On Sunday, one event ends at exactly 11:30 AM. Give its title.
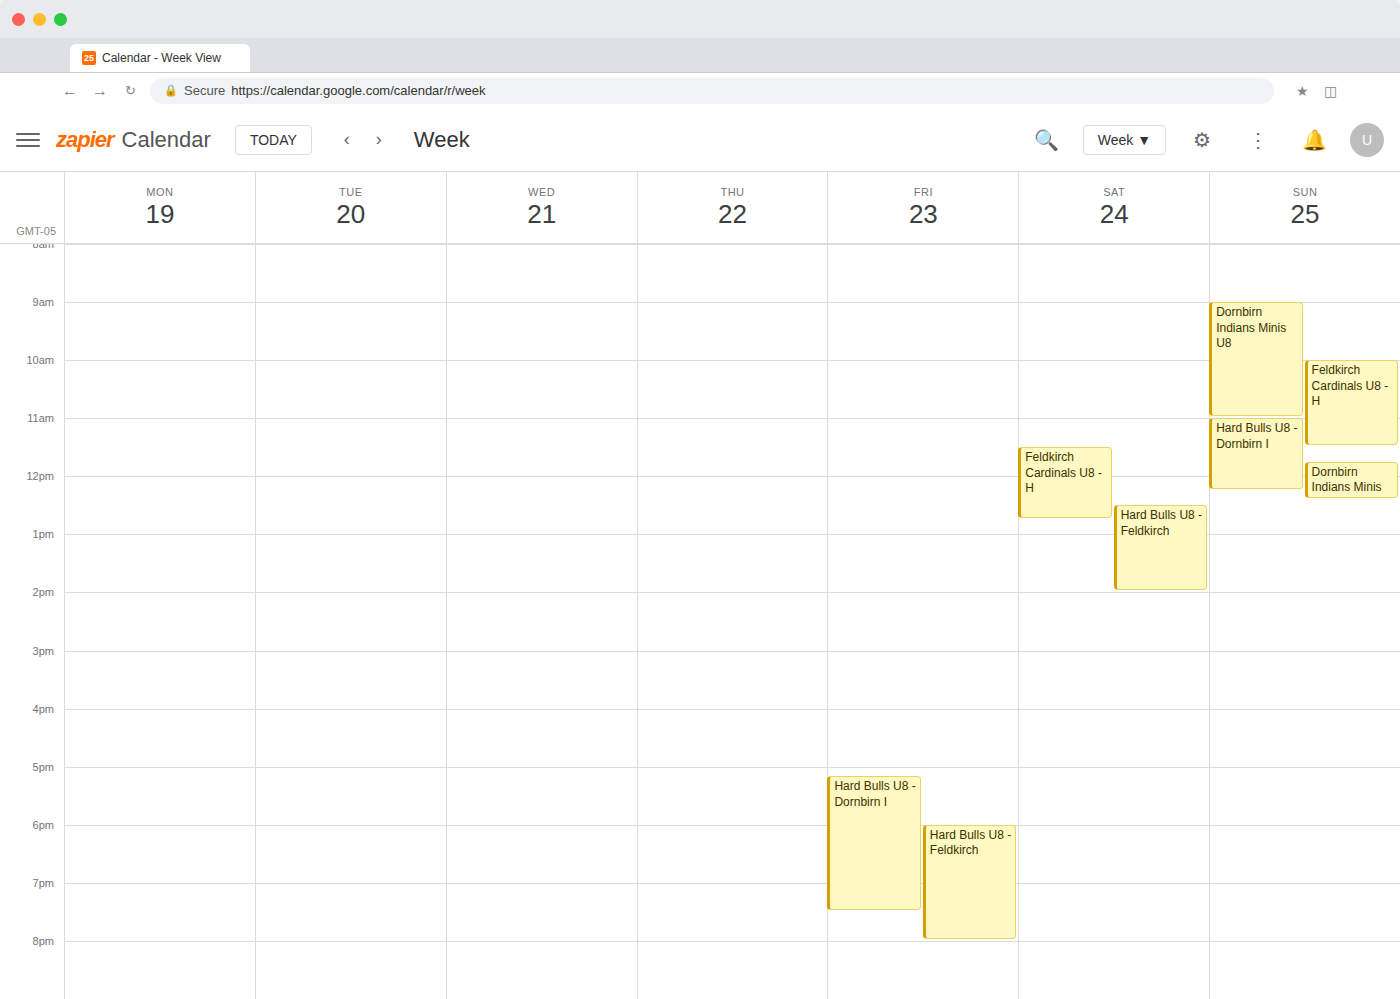
"Feldkirch Cardinals U8 - H"